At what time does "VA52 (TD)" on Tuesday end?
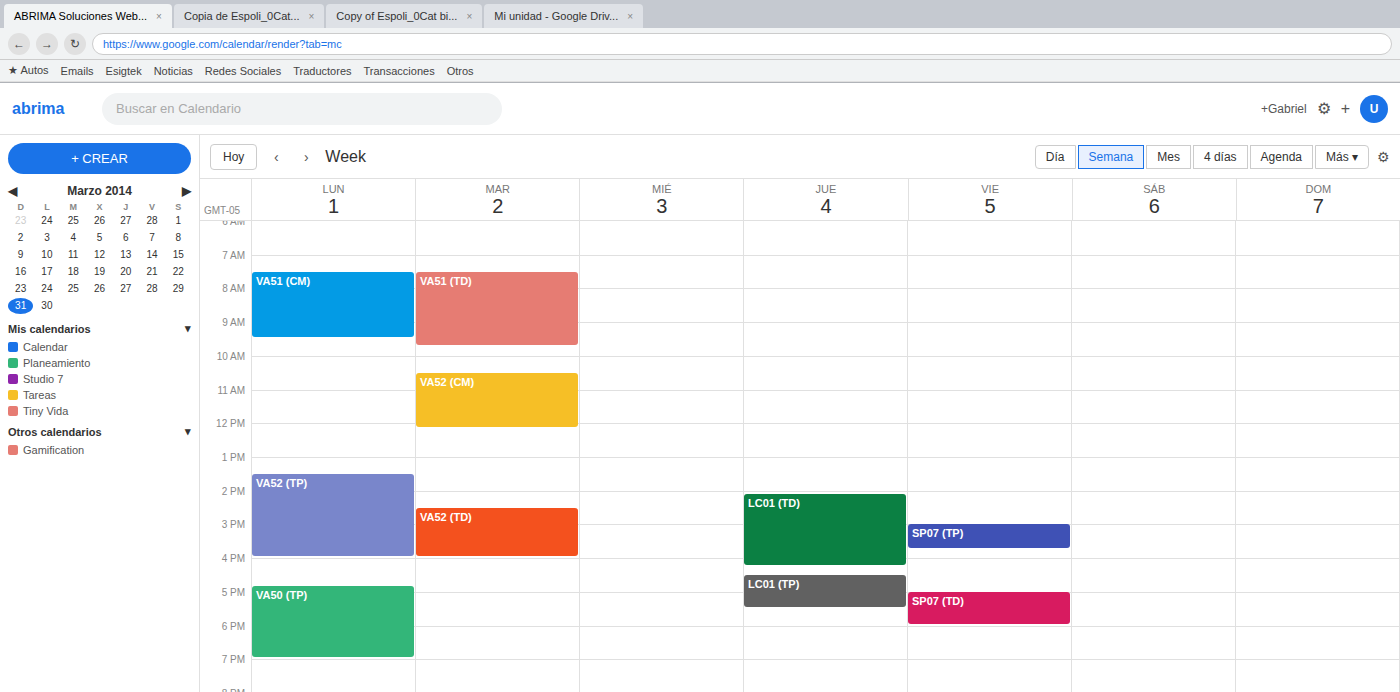
4:00 PM